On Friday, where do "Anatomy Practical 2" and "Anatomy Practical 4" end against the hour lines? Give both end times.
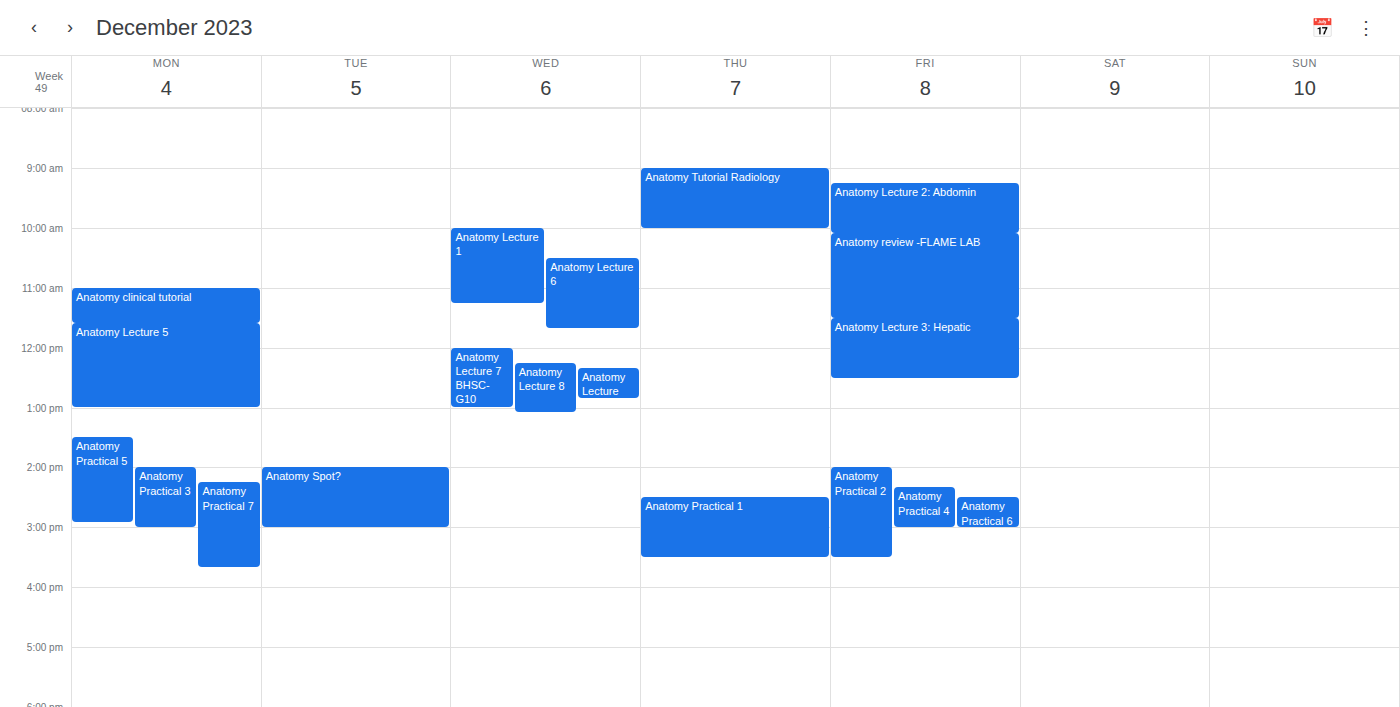
"Anatomy Practical 2": 3:30 PM, halfway between the 3 PM and 4 PM lines. "Anatomy Practical 4": 3:00 PM, exactly on the 3 PM line.